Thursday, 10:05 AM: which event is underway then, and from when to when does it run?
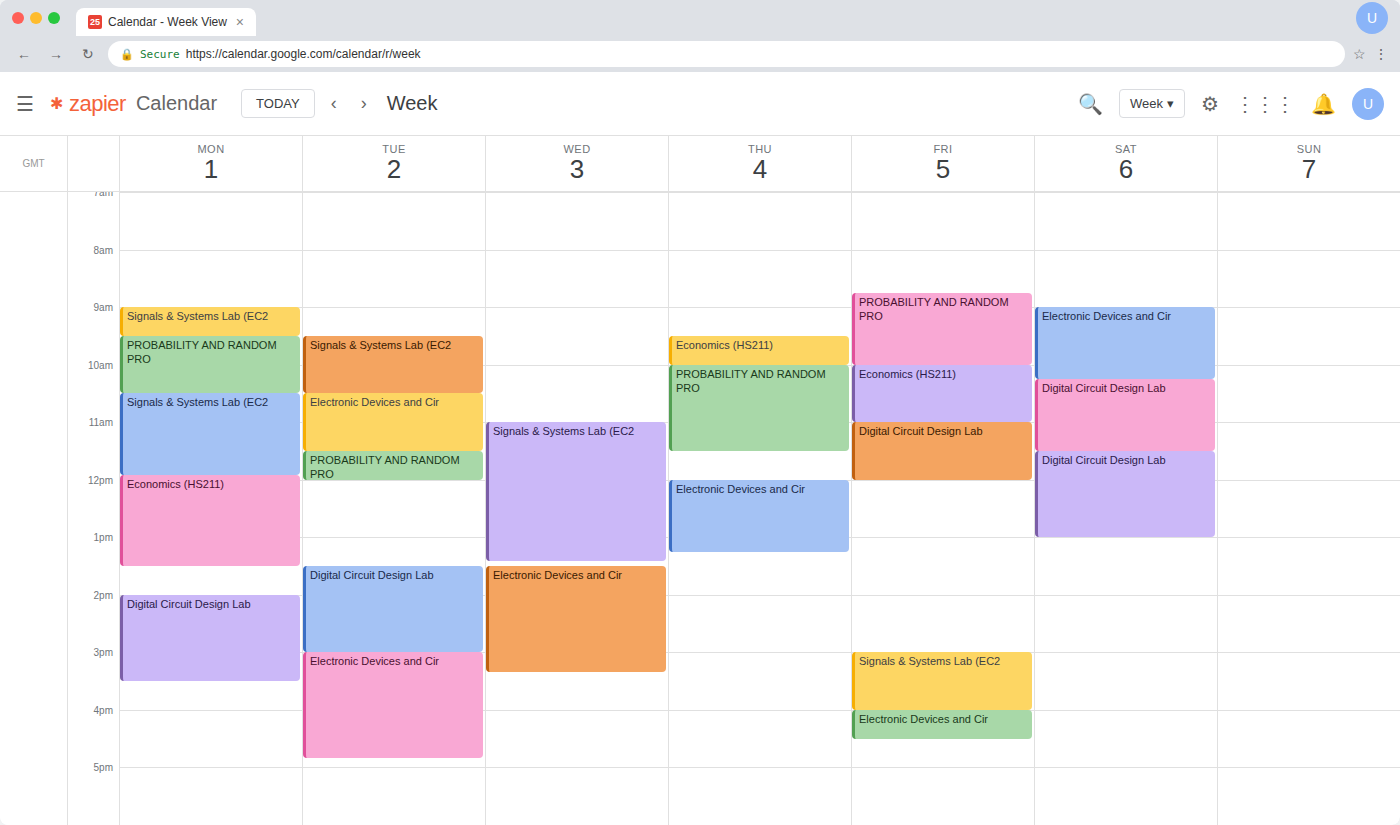
"PROBABILITY AND RANDOM PRO", 10:00 AM to 11:30 AM